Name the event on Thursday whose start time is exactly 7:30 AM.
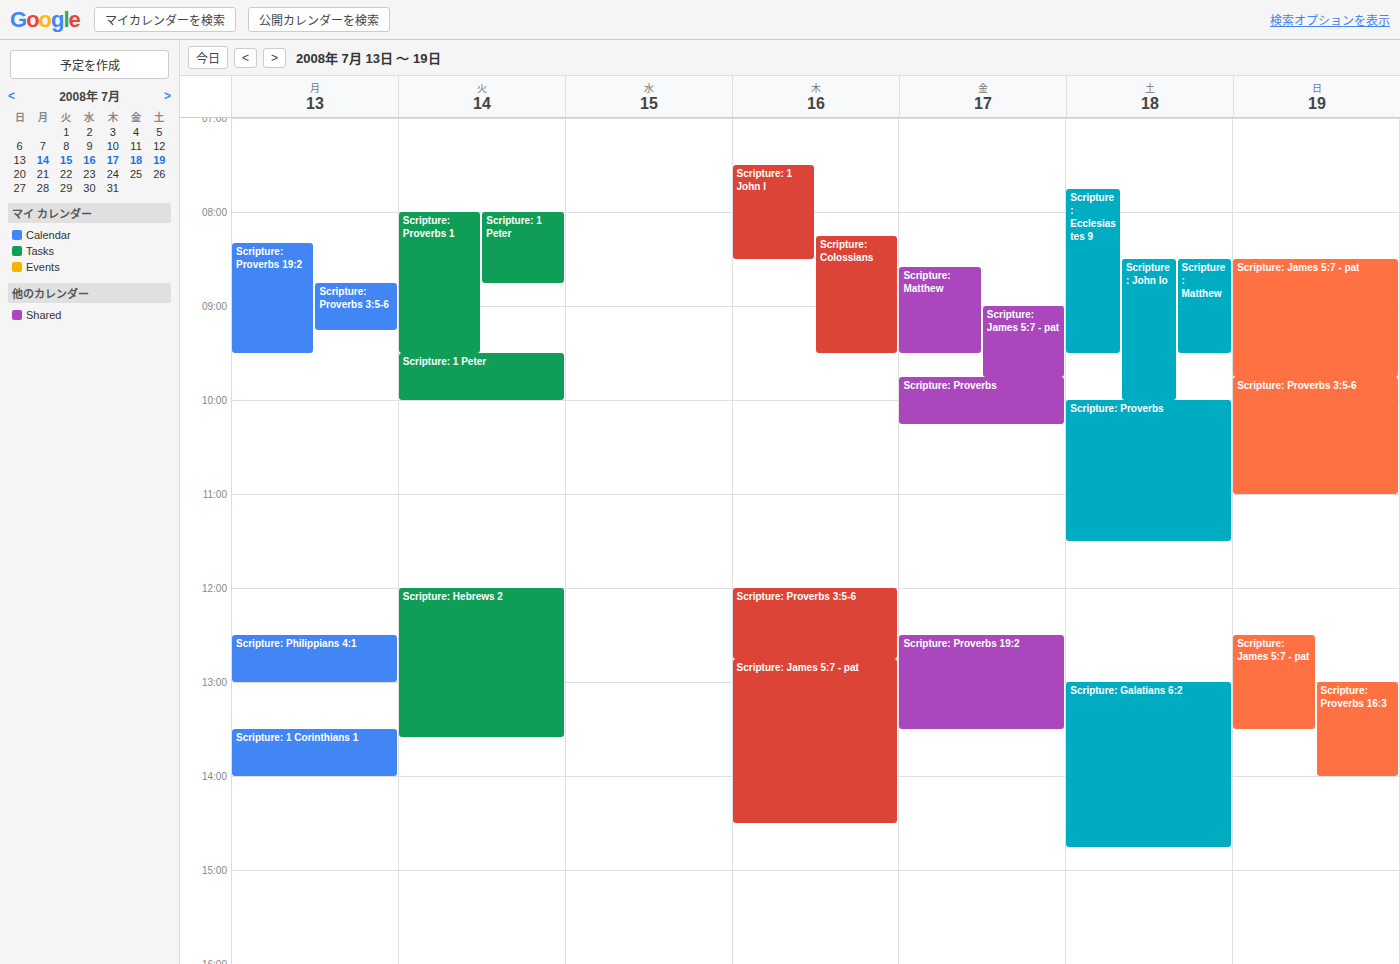
"Scripture: 1 John l"